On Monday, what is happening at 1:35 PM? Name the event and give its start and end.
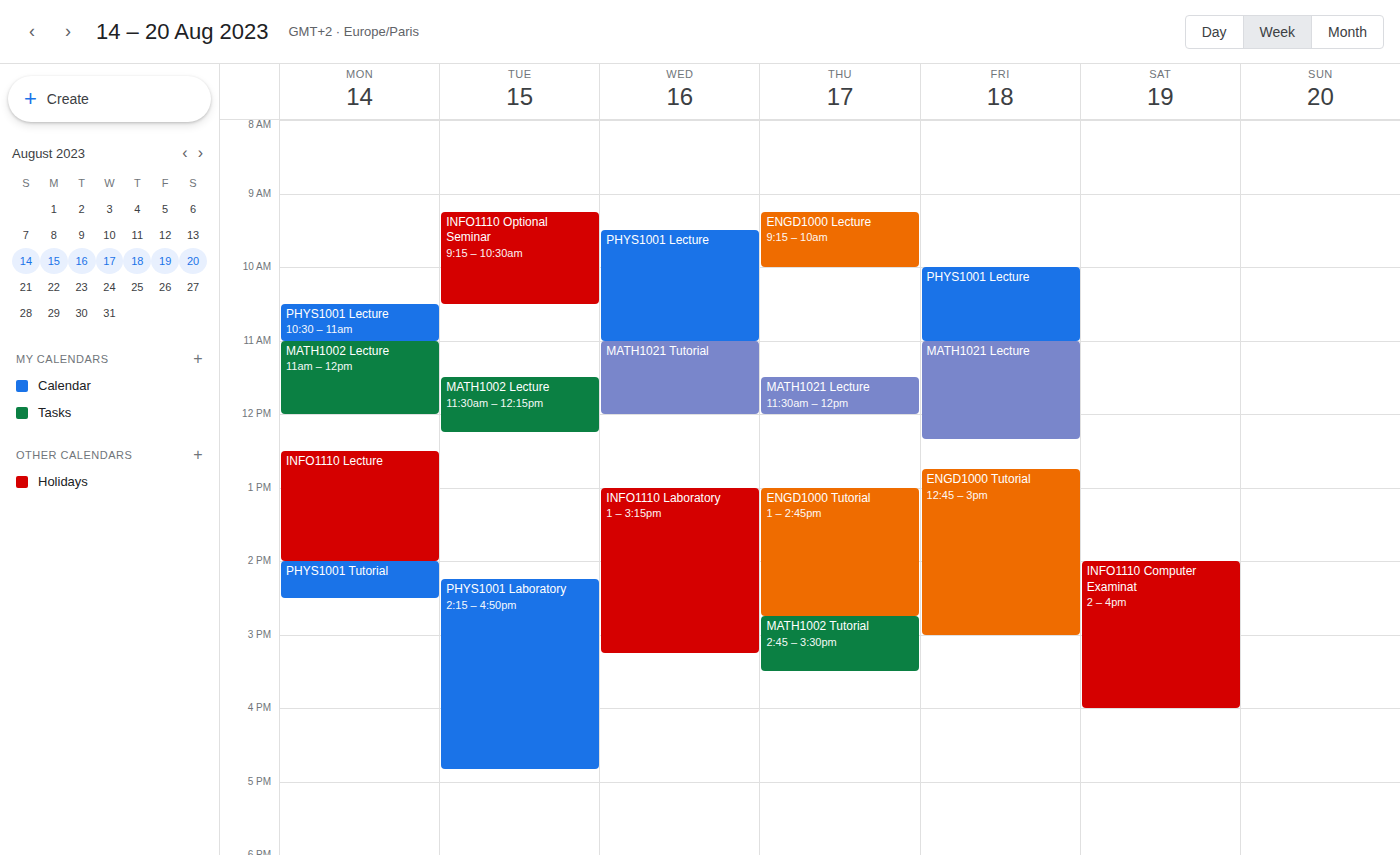
"INFO1110 Lecture", 12:30 PM to 2:00 PM